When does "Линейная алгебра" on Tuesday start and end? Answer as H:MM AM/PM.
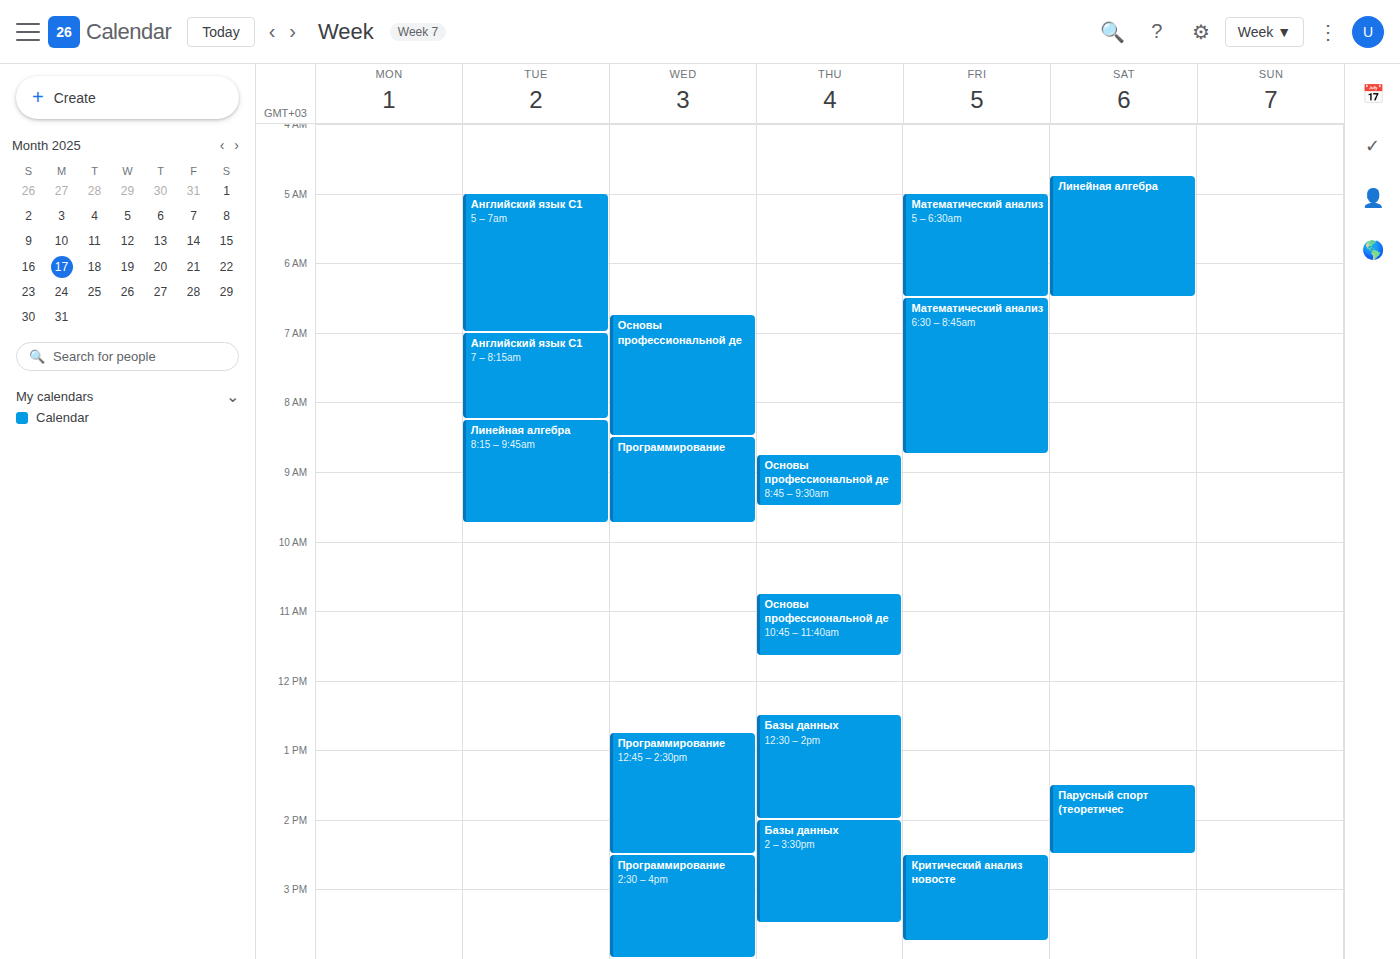
8:15 AM to 9:45 AM